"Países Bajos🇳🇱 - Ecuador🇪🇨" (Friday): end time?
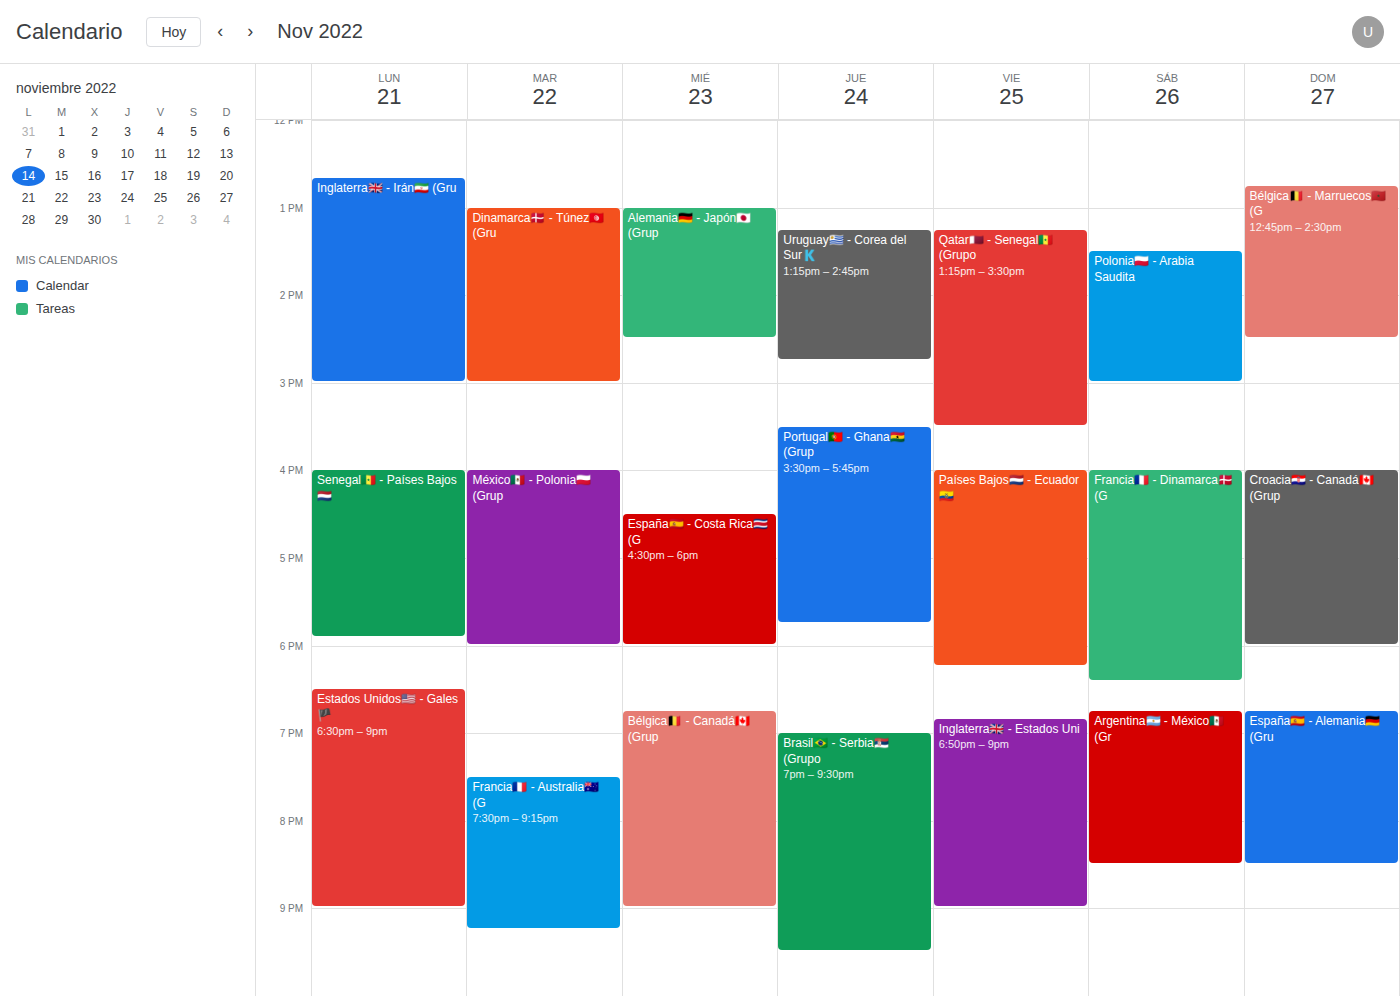
6:15 PM